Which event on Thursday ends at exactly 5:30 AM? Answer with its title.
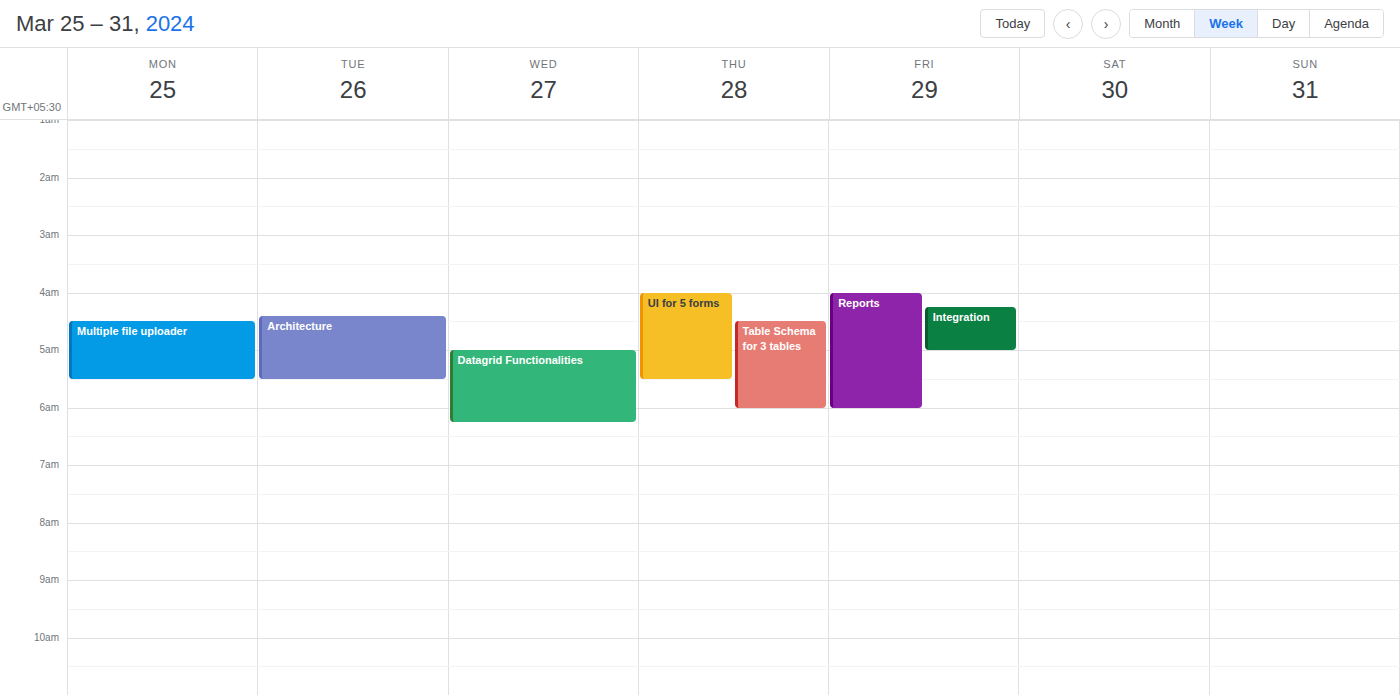
"UI for 5 forms"